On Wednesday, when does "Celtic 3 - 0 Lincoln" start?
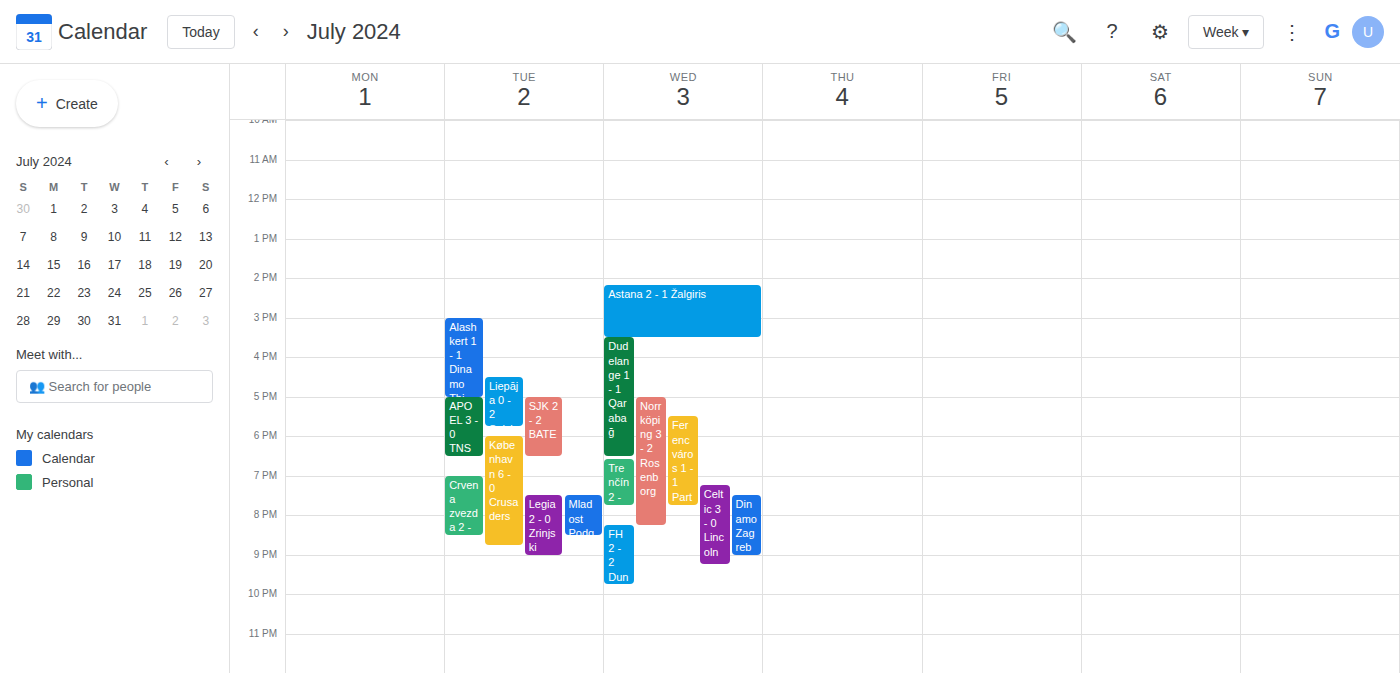
19:15